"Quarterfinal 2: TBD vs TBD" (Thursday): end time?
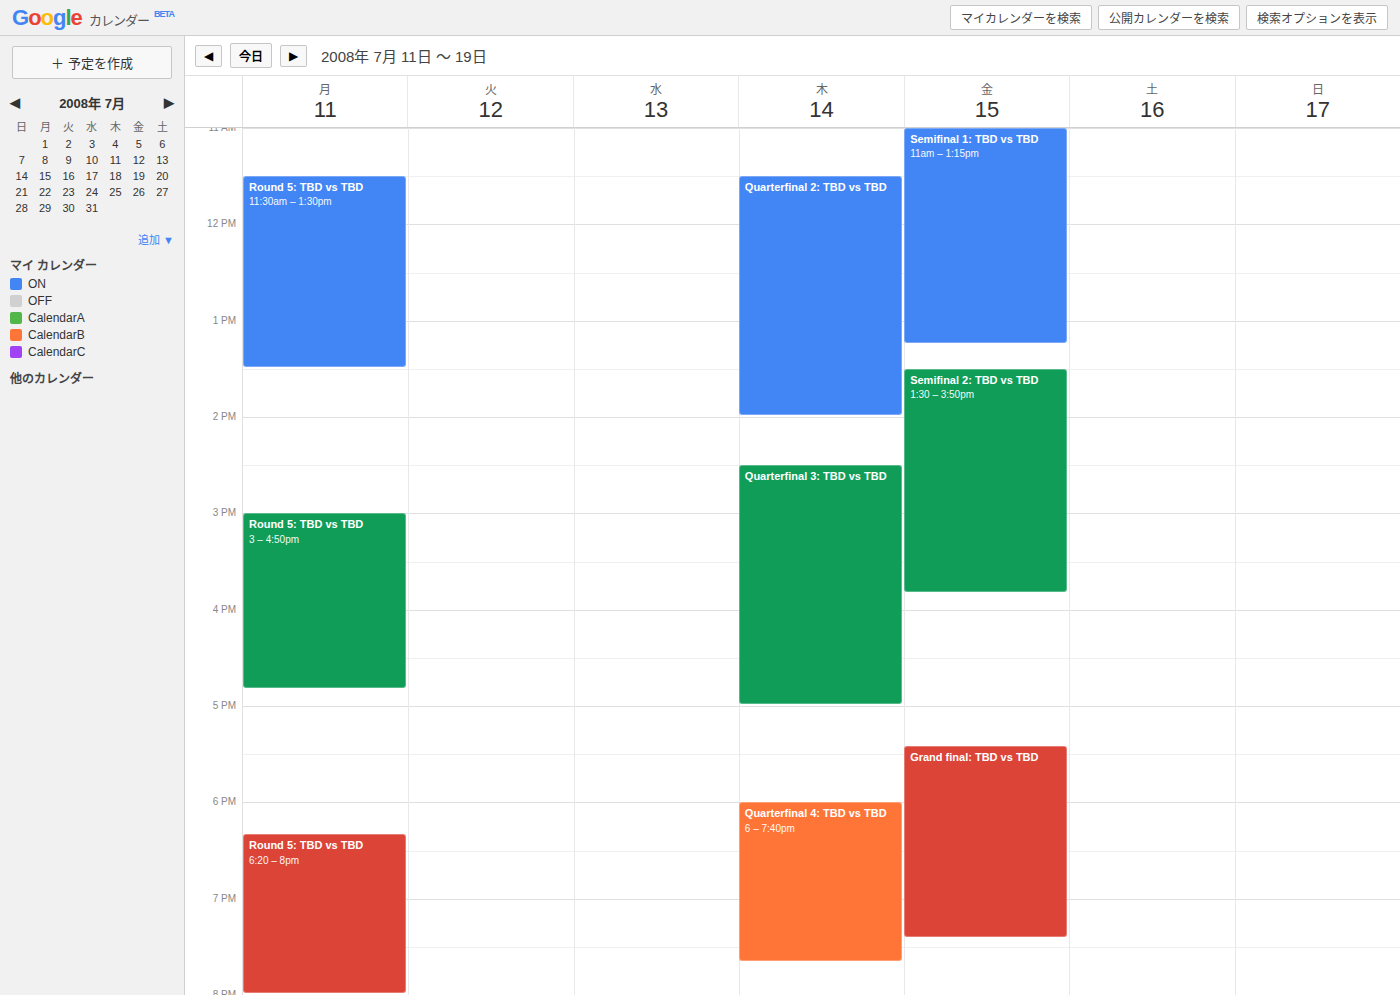
2:00 PM